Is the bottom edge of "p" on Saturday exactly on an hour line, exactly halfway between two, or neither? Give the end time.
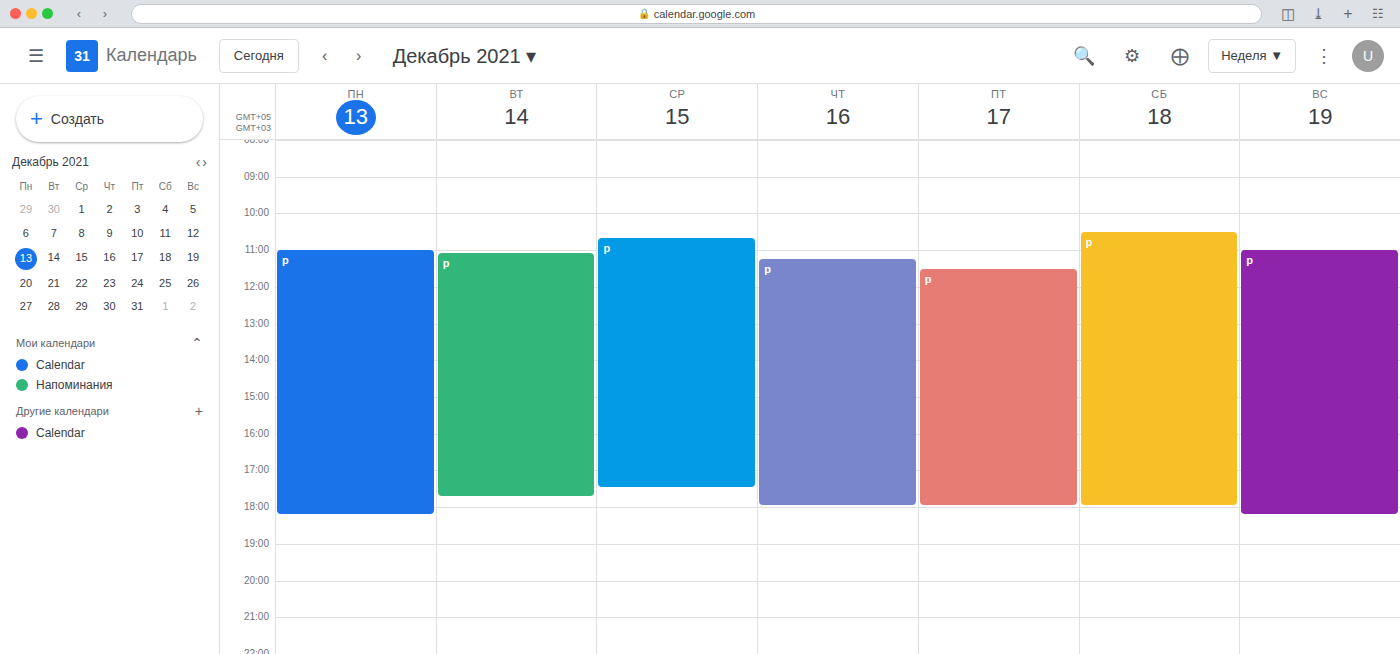
6:00 PM -- exactly on the 6 PM line.